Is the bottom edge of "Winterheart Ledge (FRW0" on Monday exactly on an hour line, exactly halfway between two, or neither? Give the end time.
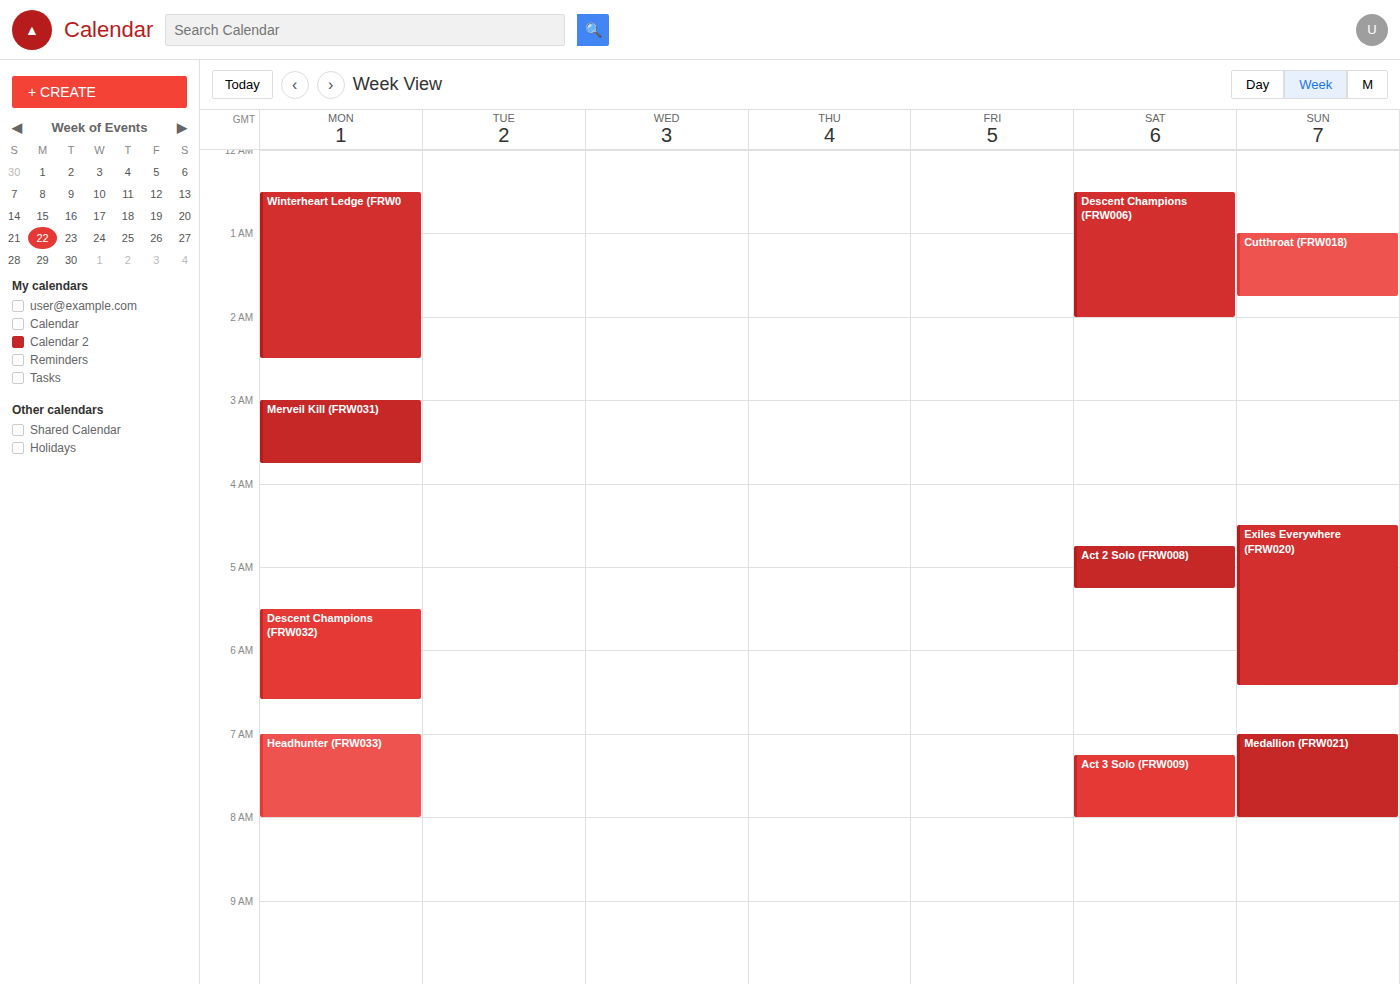
2:30 AM -- halfway between the 2 AM and 3 AM lines.